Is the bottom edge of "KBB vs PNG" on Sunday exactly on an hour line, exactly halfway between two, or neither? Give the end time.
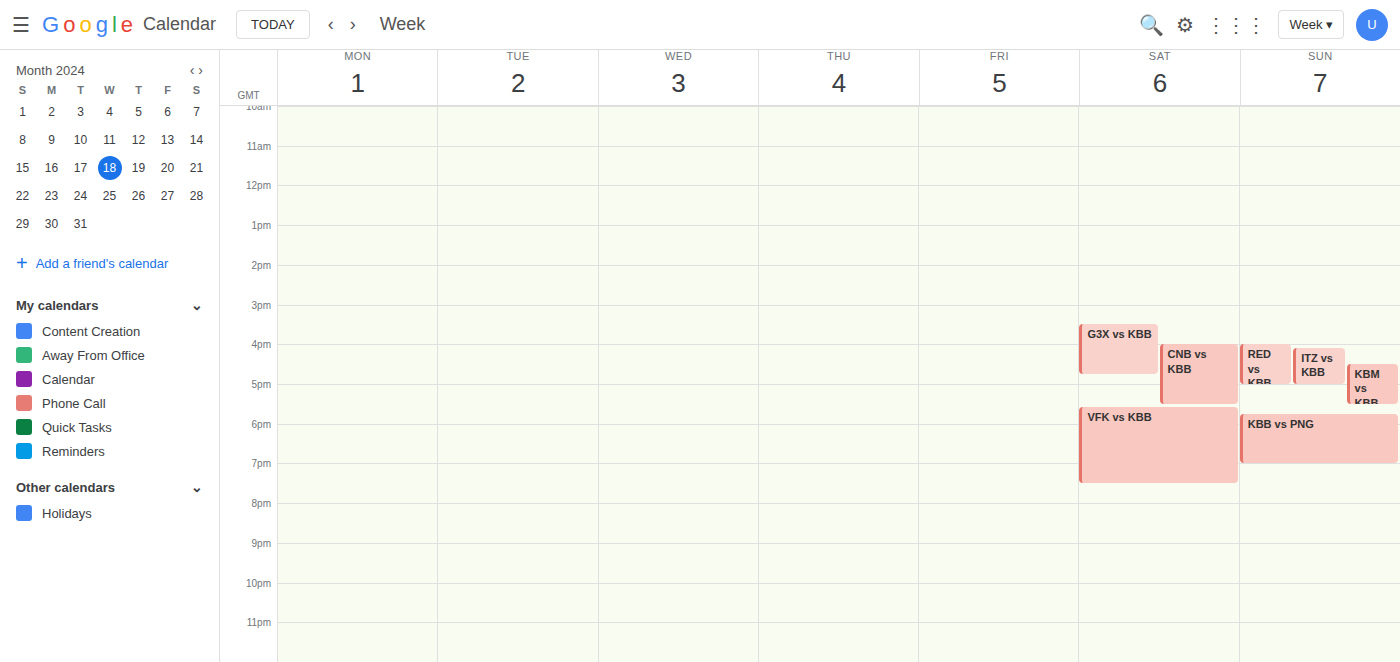
7:00 PM -- exactly on the 7 PM line.